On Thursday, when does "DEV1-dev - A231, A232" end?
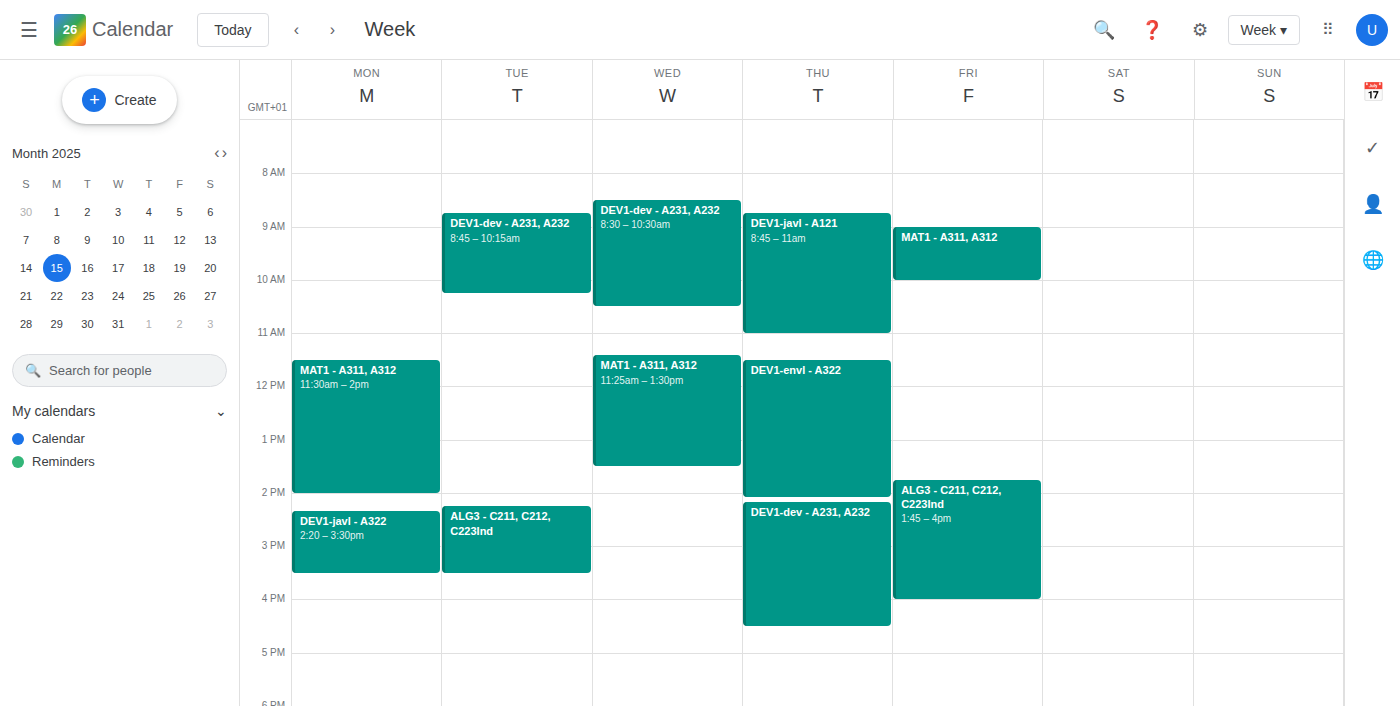
4:30 PM